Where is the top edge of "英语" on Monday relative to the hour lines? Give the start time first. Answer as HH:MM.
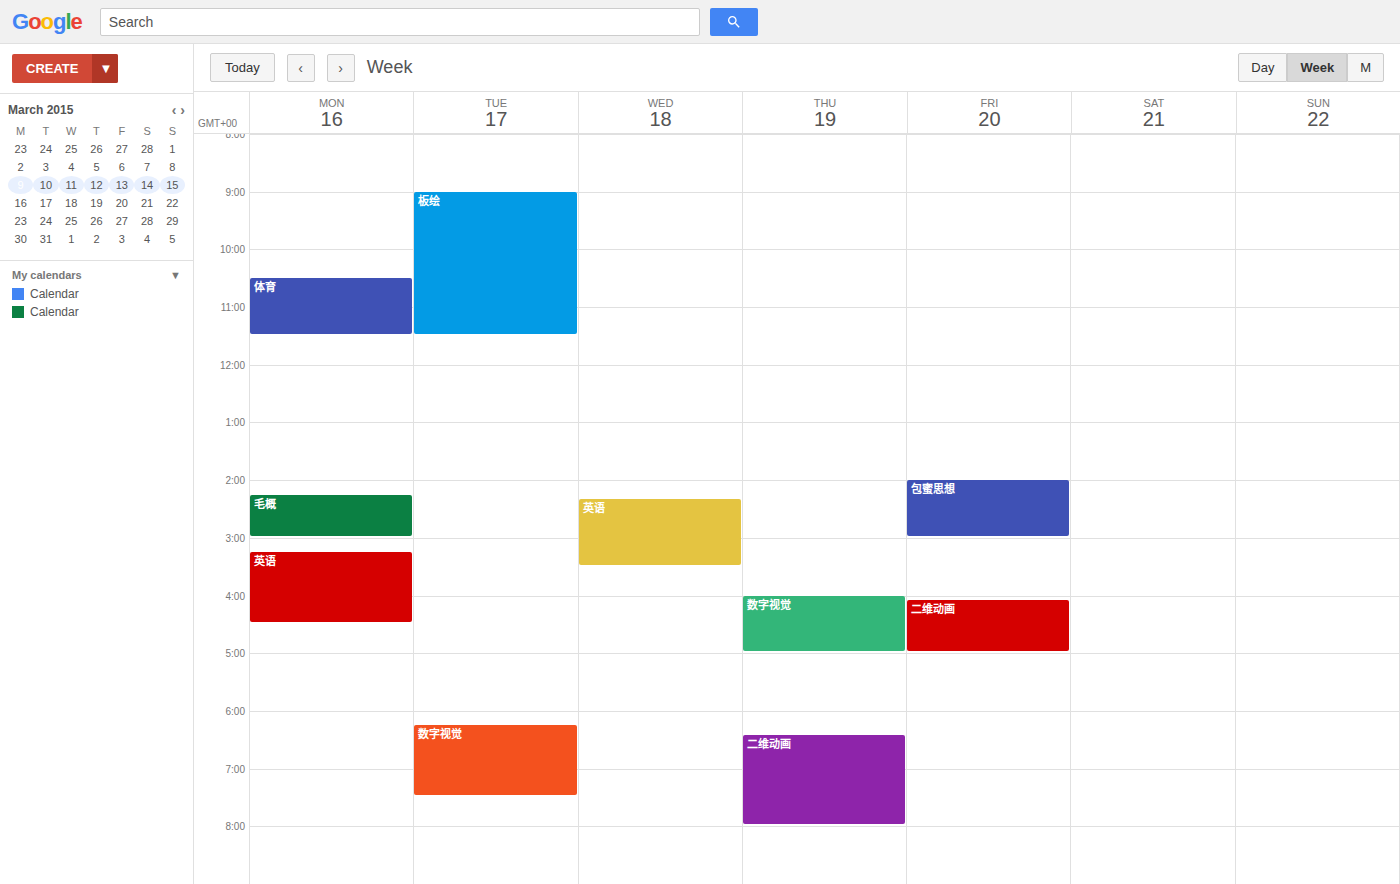
15:15 -- neither: a quarter of the way from the 15:00 line to the 16:00 line.